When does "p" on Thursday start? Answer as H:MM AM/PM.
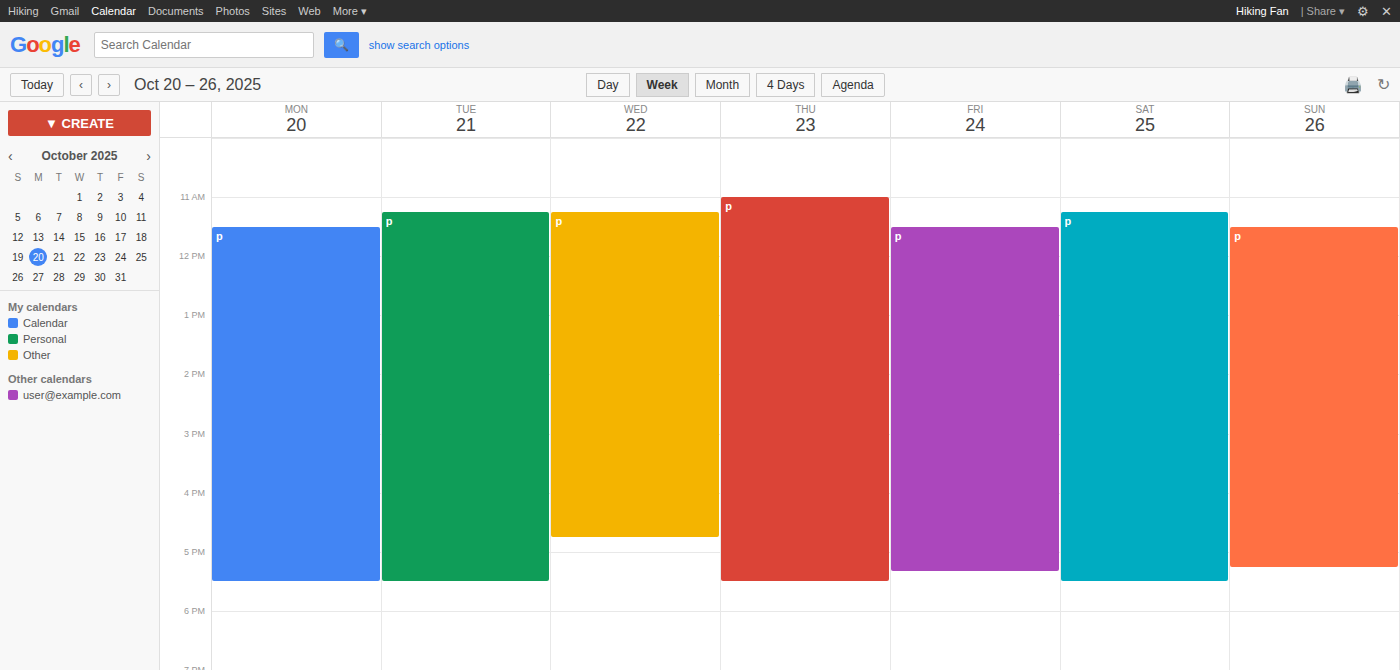
11:00 AM